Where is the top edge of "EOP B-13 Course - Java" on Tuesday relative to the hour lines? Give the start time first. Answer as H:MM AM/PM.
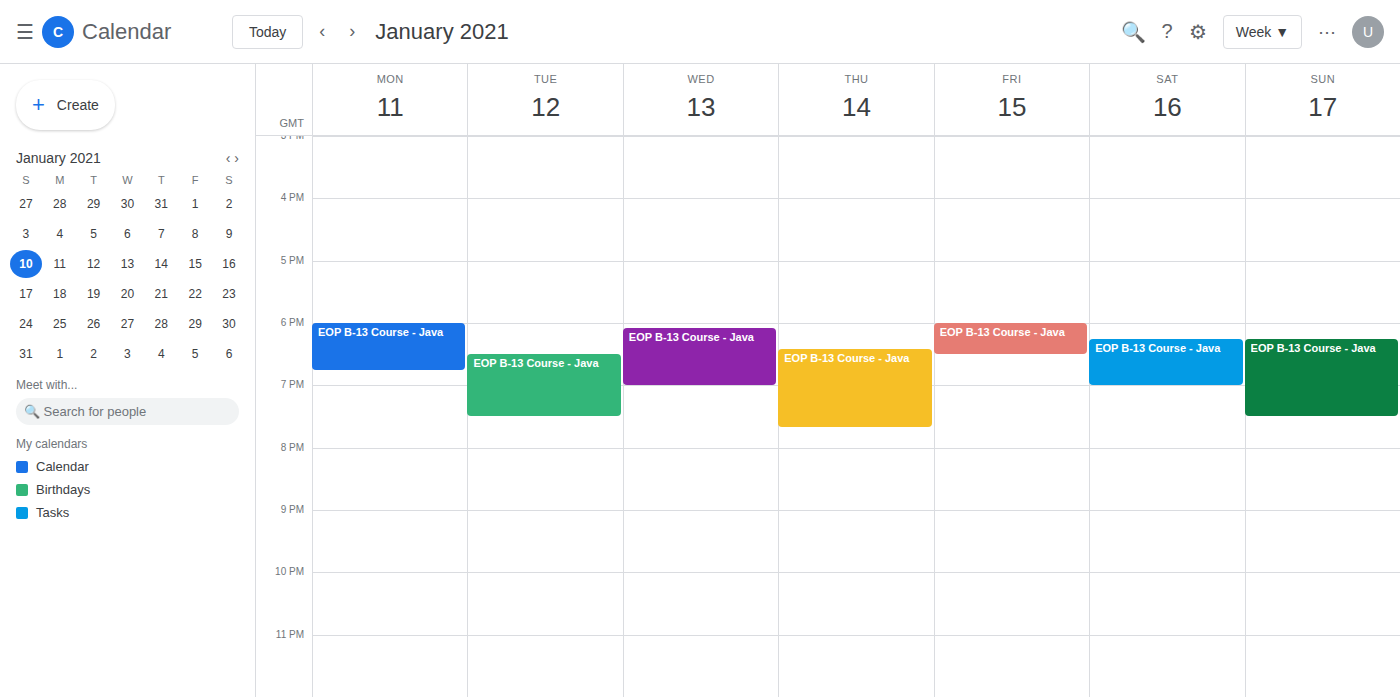
6:30 PM -- halfway between the 6 PM and 7 PM lines.